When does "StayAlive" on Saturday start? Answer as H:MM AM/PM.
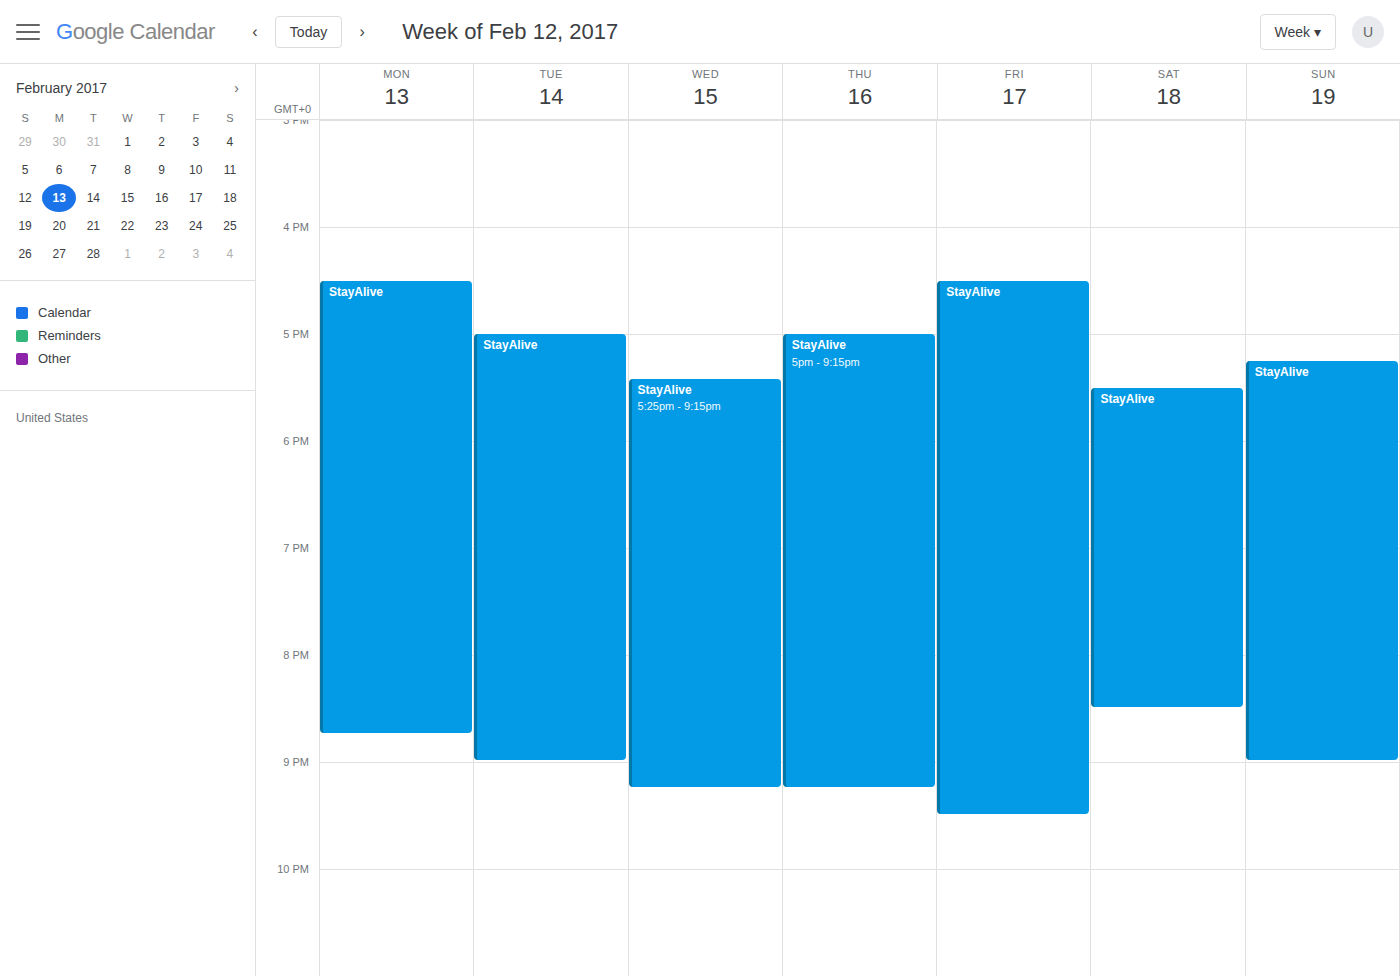
5:30 PM